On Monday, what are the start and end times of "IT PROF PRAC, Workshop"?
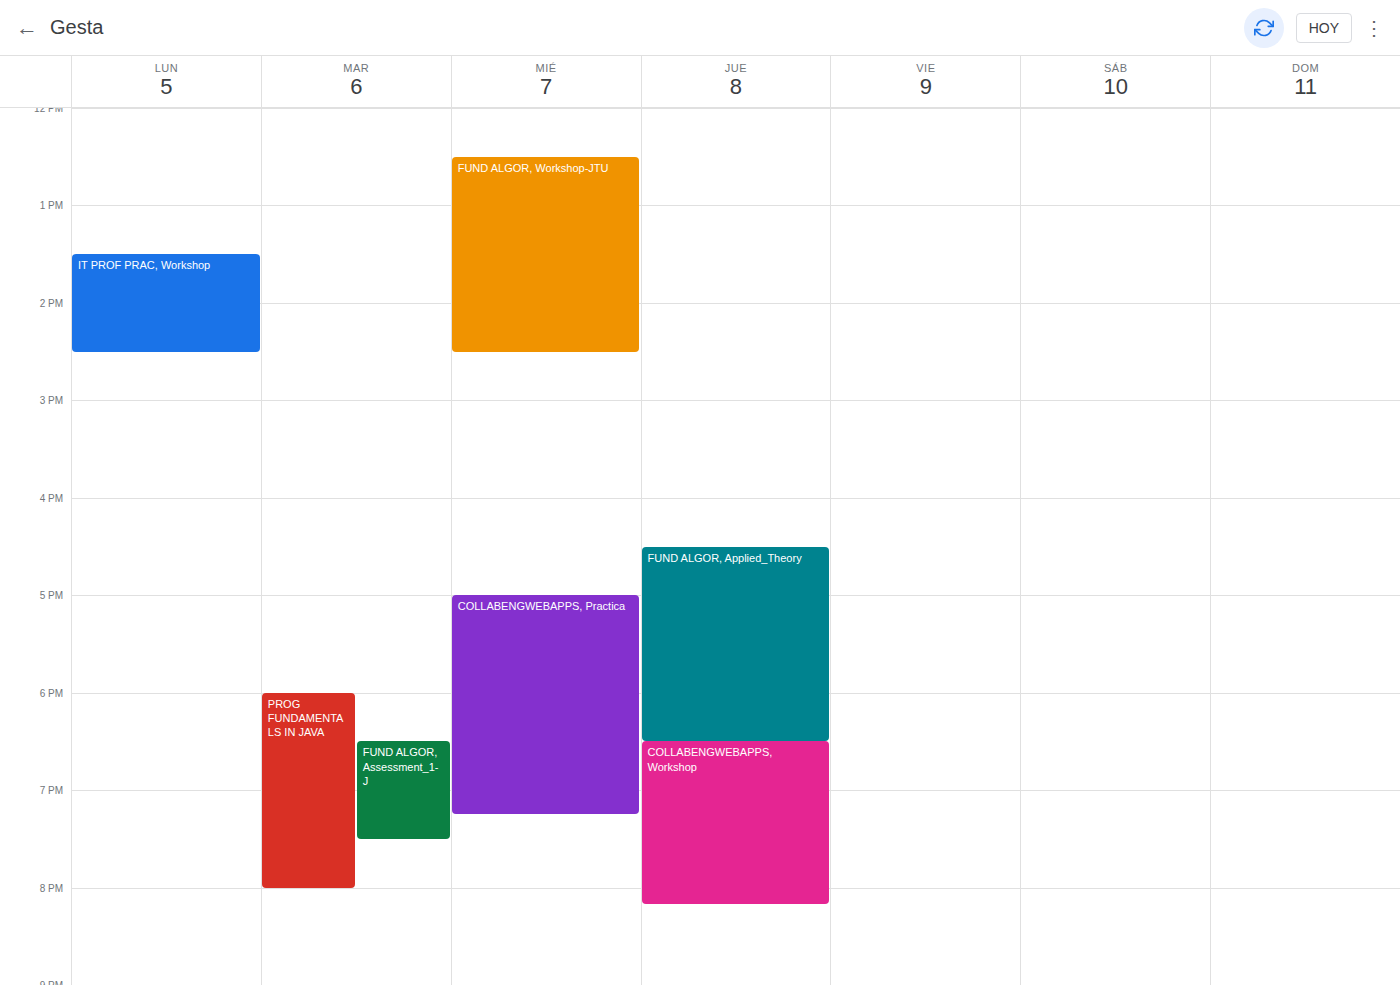
1:30 PM to 2:30 PM